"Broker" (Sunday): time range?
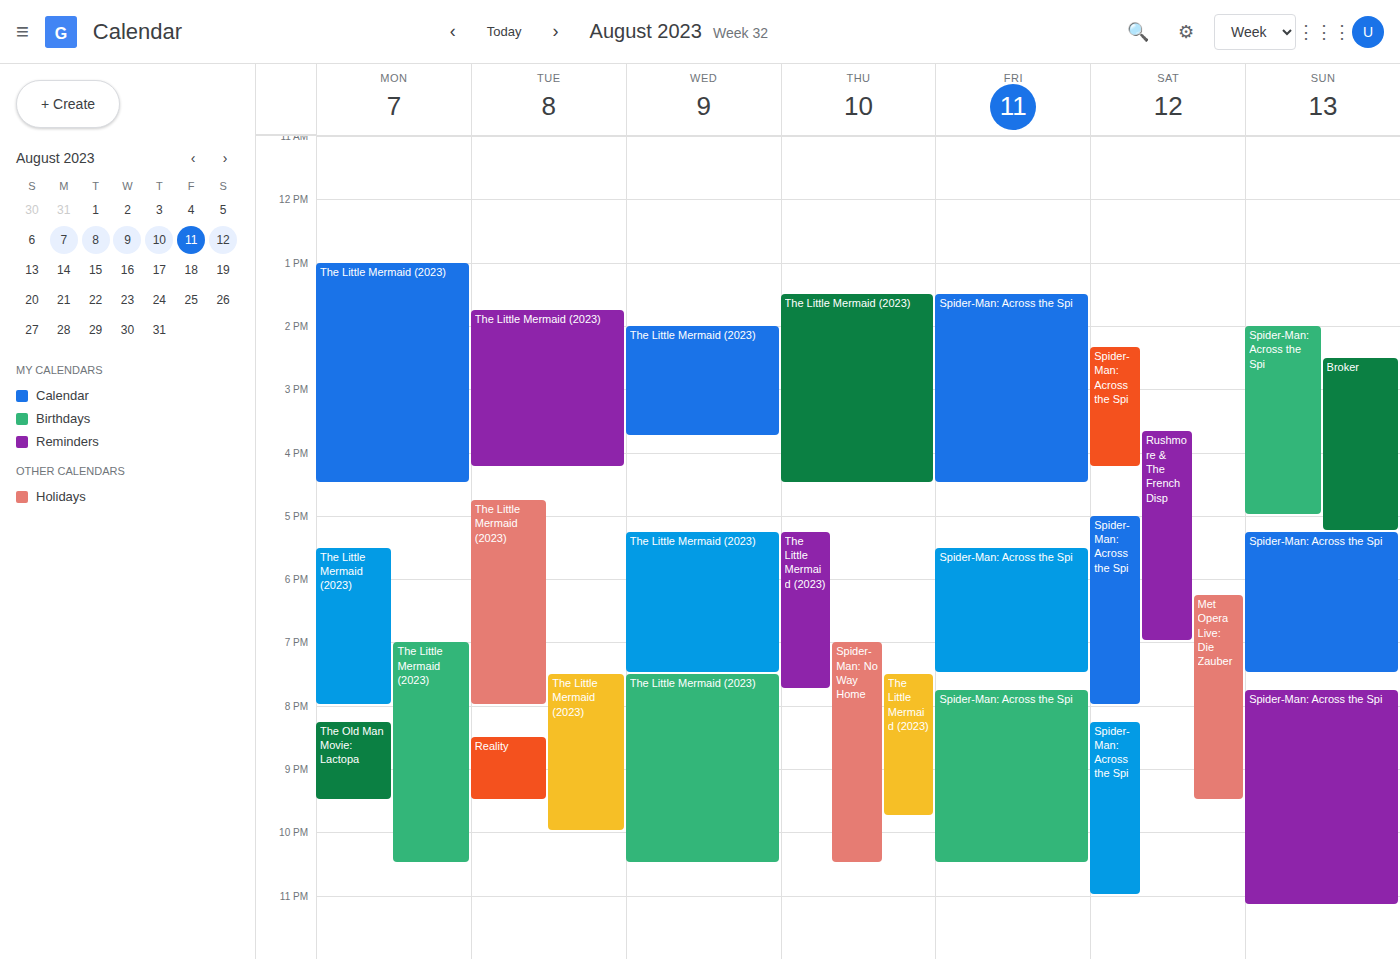
2:30 PM to 5:15 PM